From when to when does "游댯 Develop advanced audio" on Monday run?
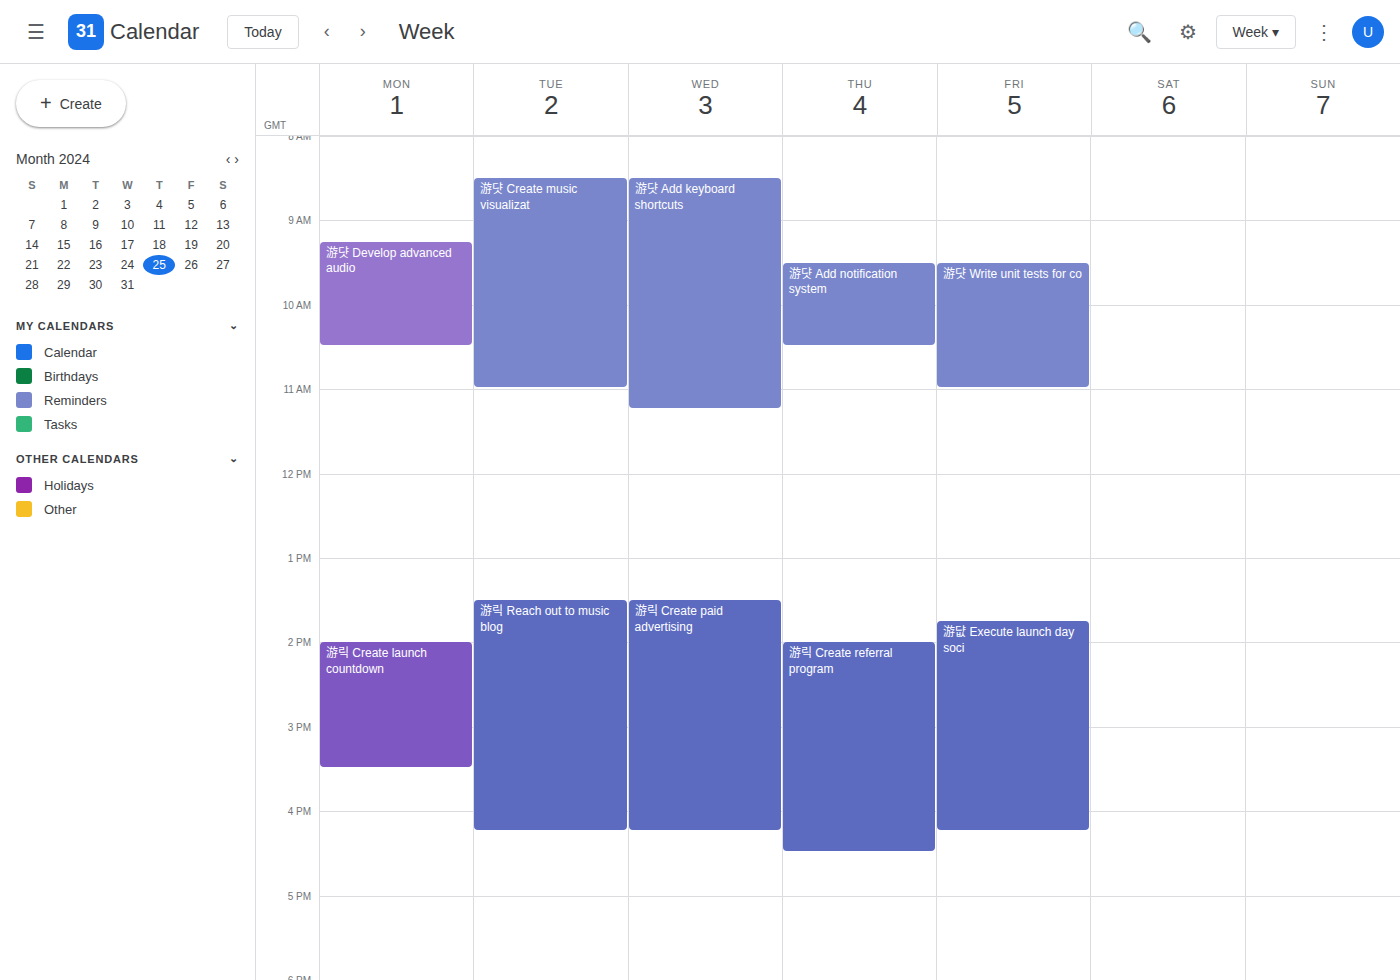
09:15 to 10:30